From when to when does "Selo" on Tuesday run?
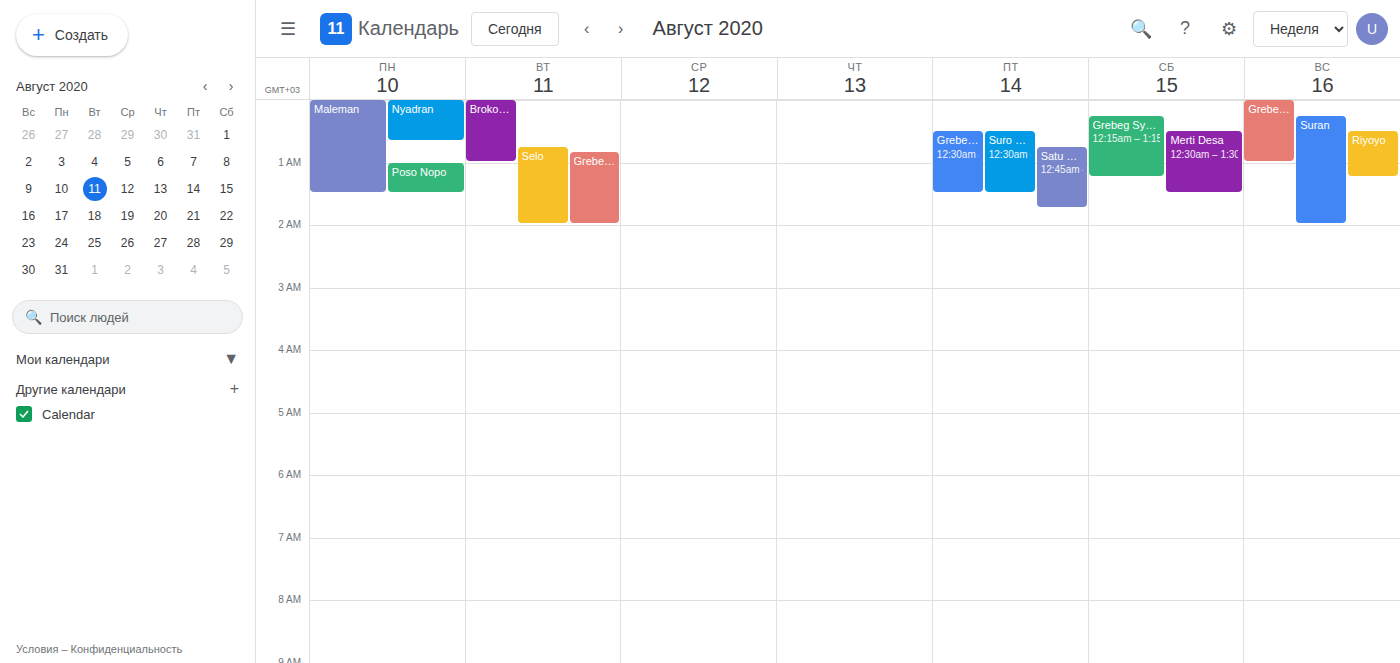
00:45 to 02:00